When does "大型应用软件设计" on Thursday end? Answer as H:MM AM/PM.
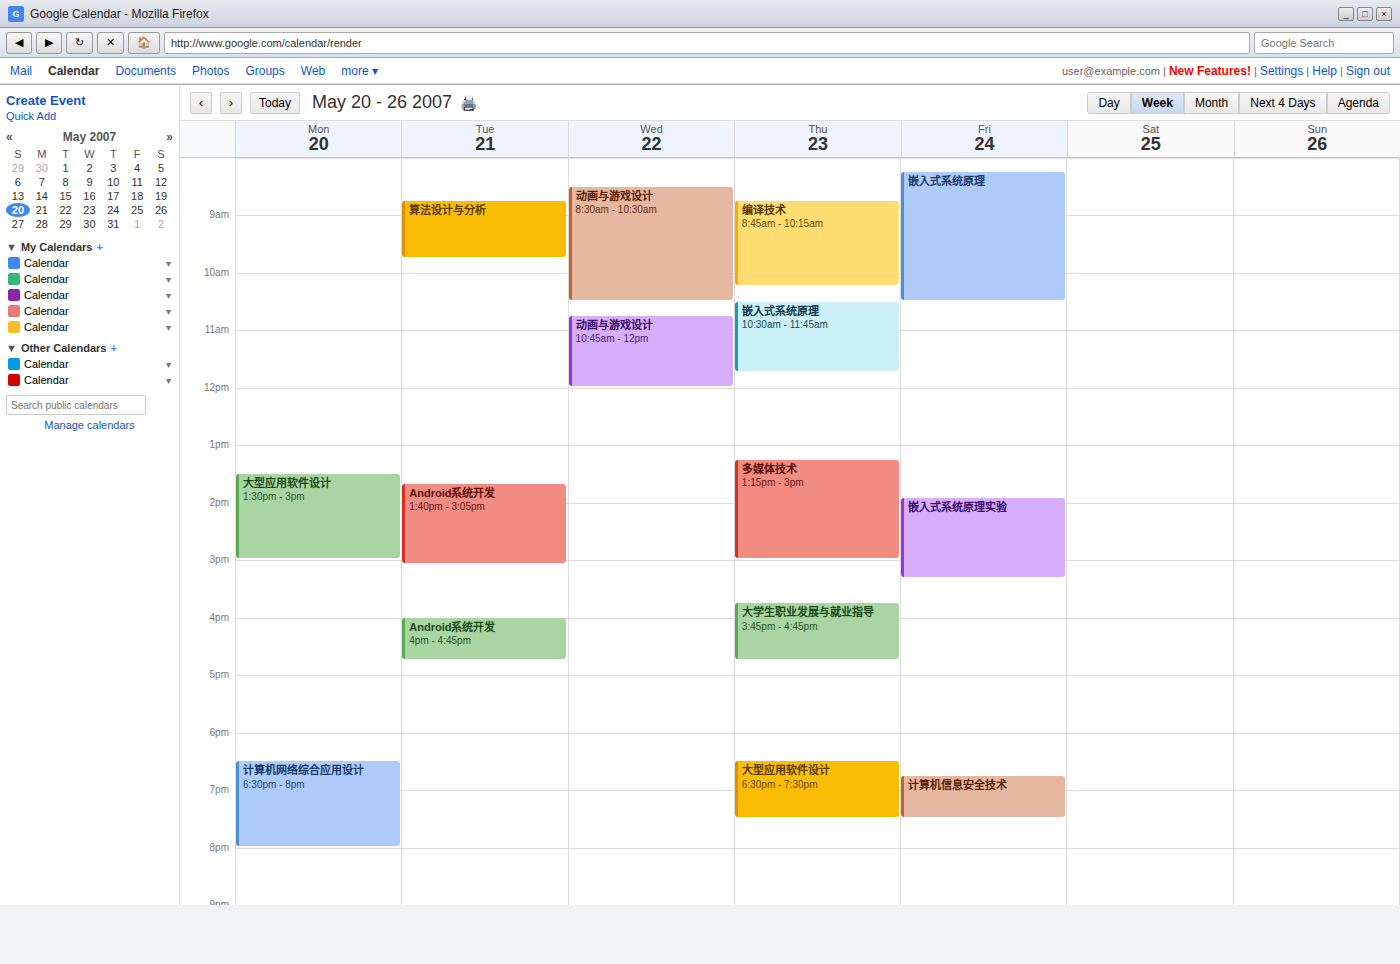
7:30 PM